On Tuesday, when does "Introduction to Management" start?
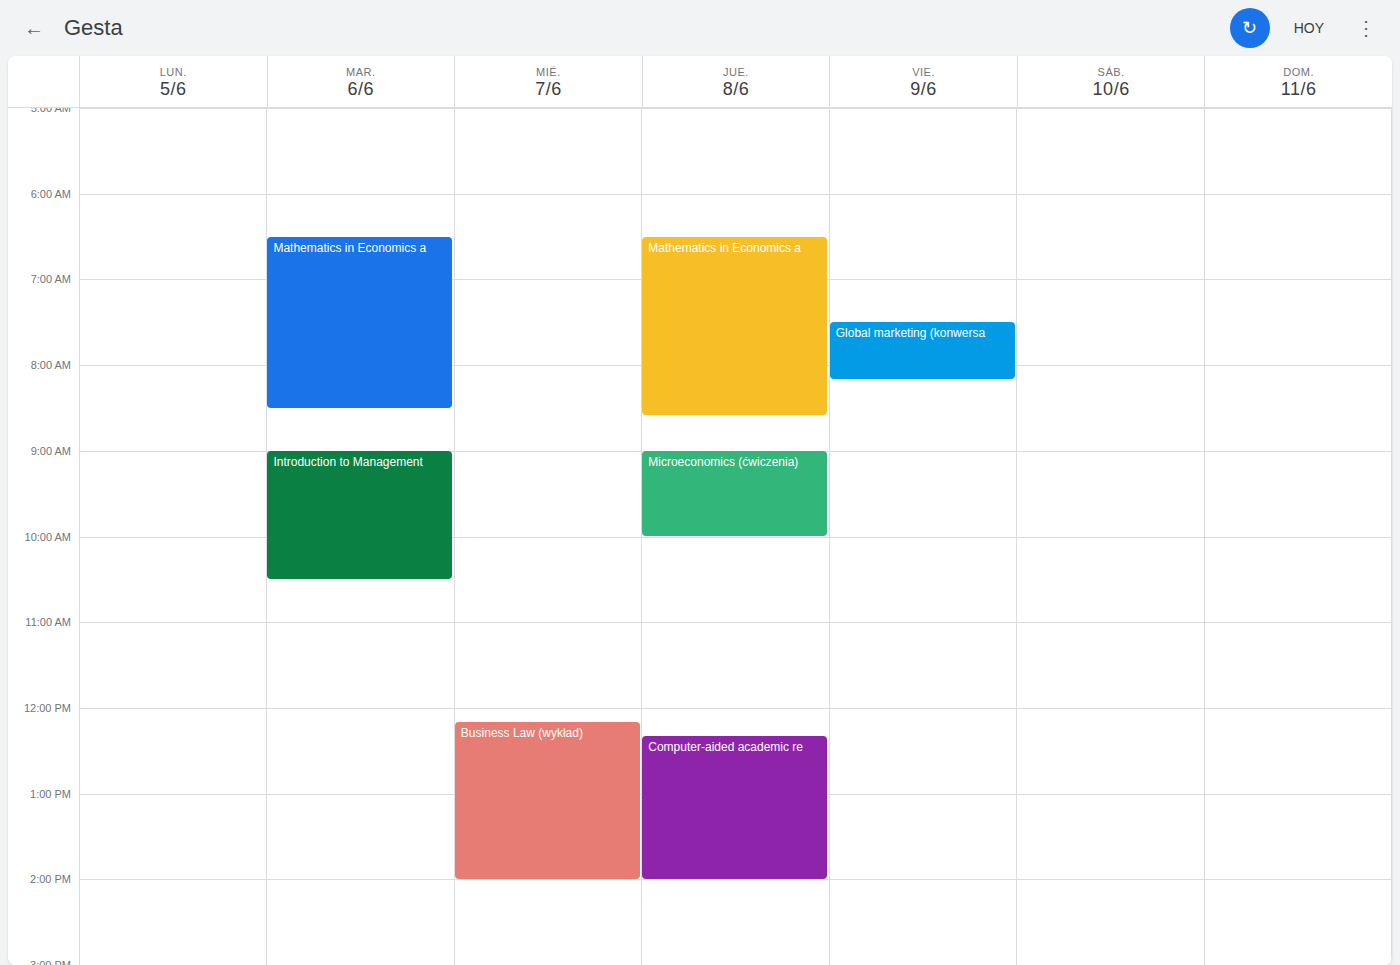
9:00 AM